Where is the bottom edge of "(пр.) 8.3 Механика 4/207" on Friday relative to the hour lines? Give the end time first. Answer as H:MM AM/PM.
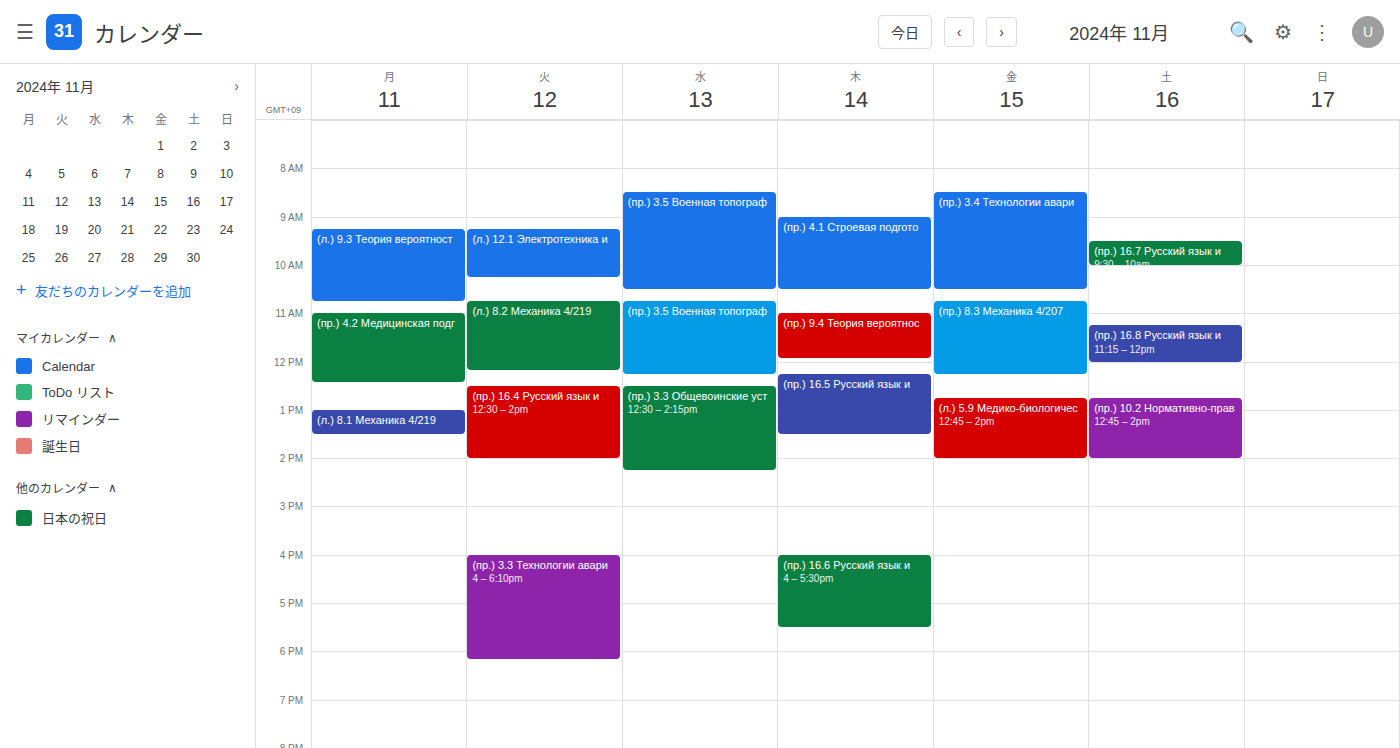
12:15 PM -- neither: a quarter of the way from the 12 PM line to the 1 PM line.